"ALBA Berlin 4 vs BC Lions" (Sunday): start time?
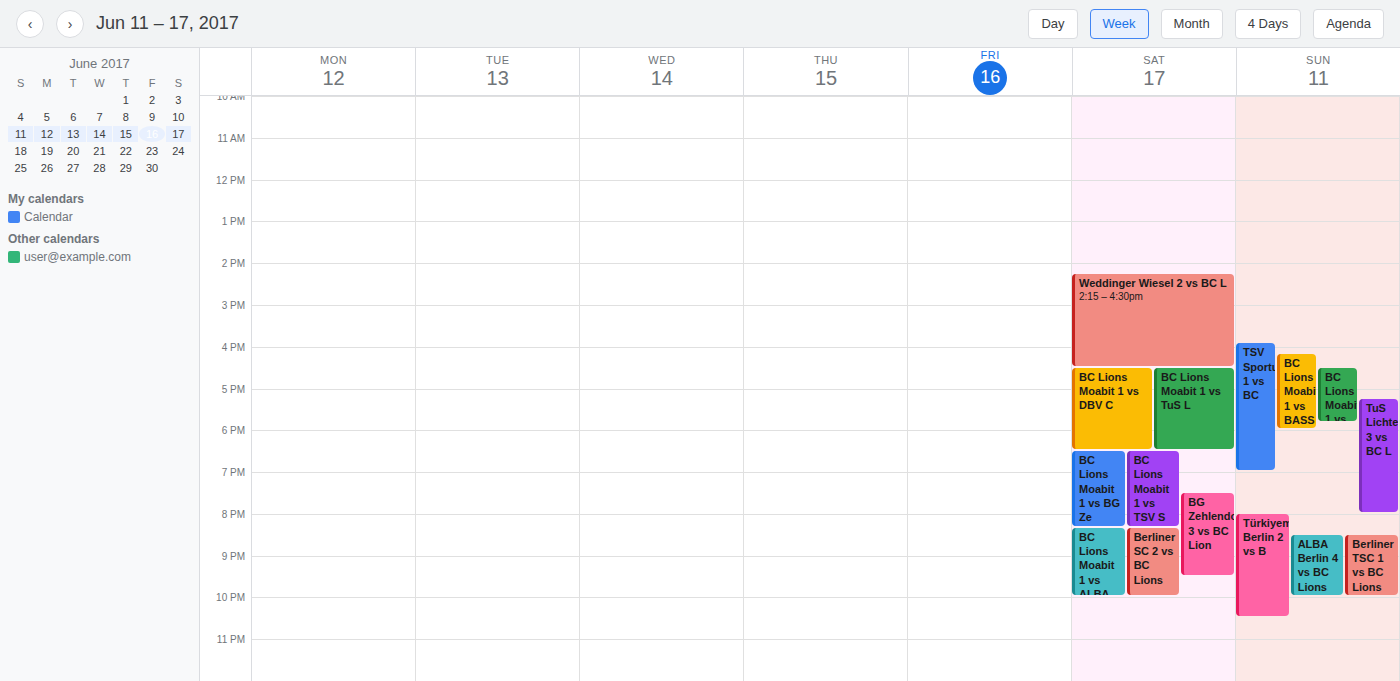
8:30 PM